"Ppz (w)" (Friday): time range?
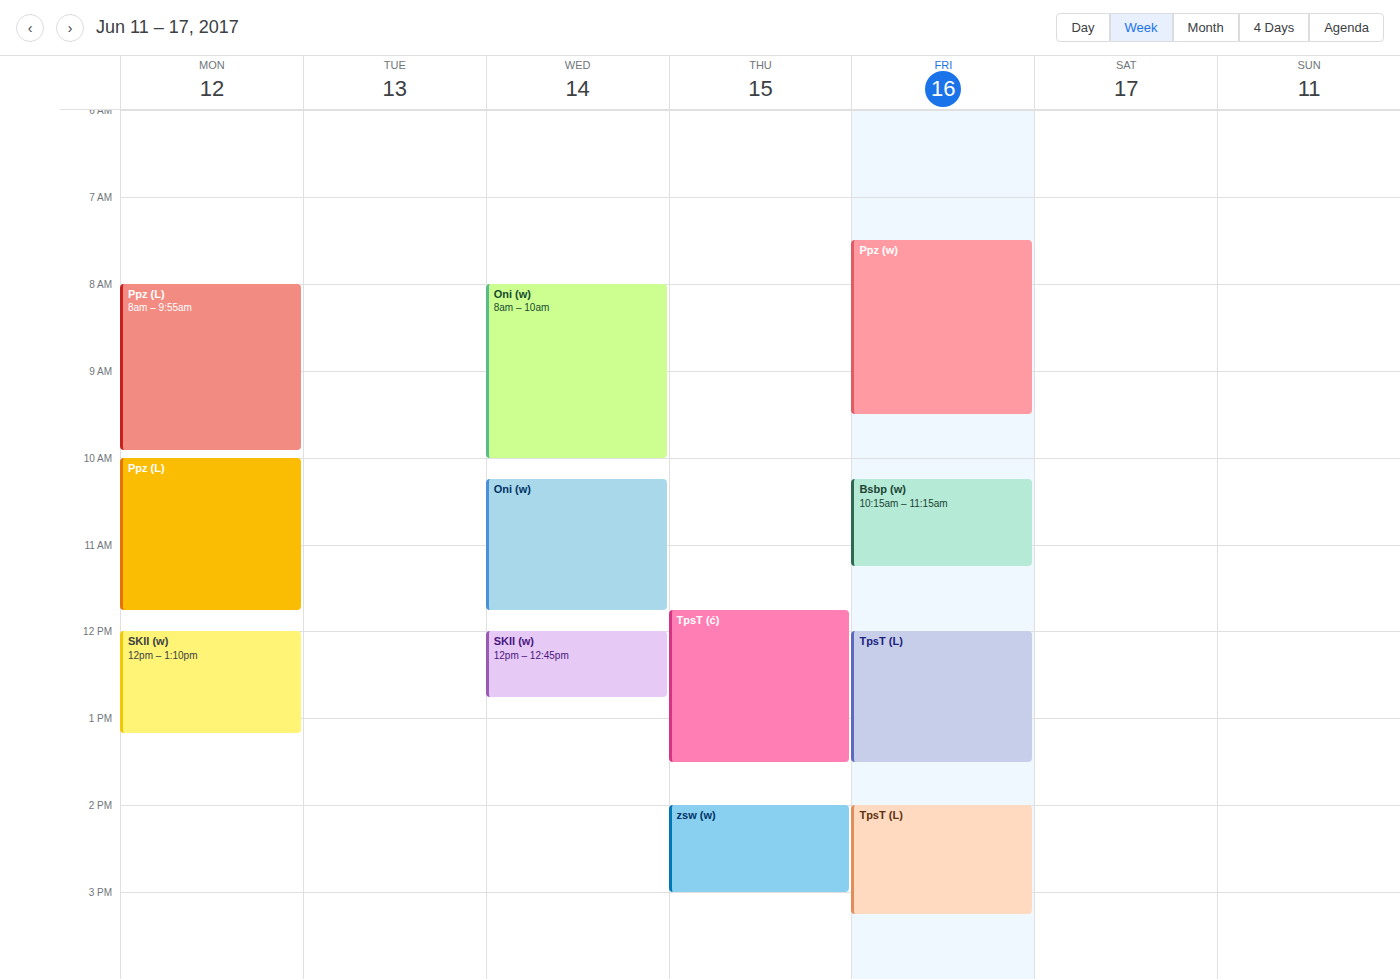
7:30 AM to 9:30 AM